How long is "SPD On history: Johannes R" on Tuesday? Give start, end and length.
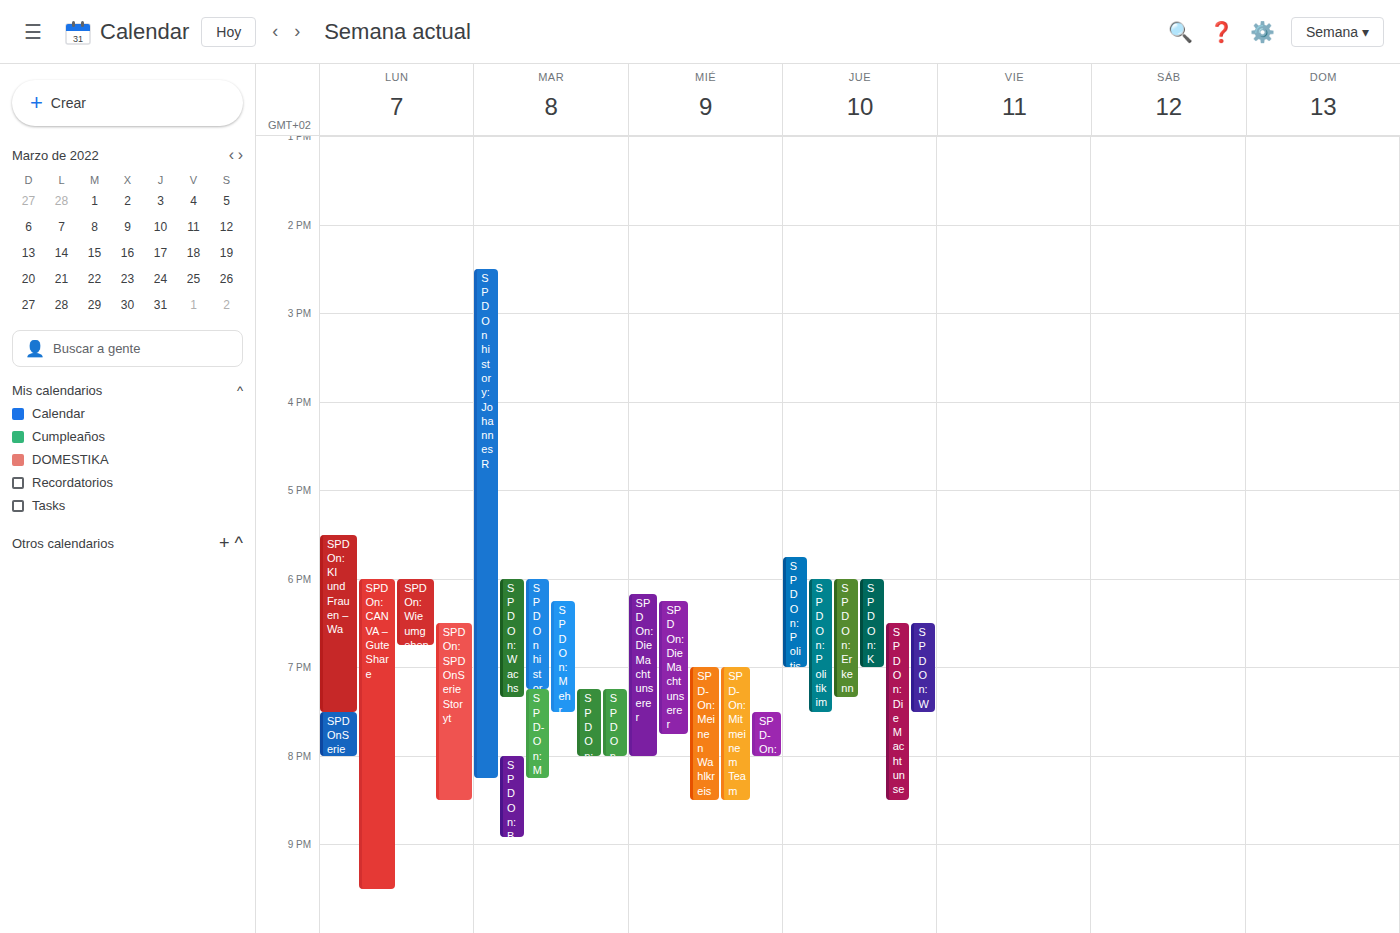
2:30 PM to 8:15 PM, 5 hours 45 minutes